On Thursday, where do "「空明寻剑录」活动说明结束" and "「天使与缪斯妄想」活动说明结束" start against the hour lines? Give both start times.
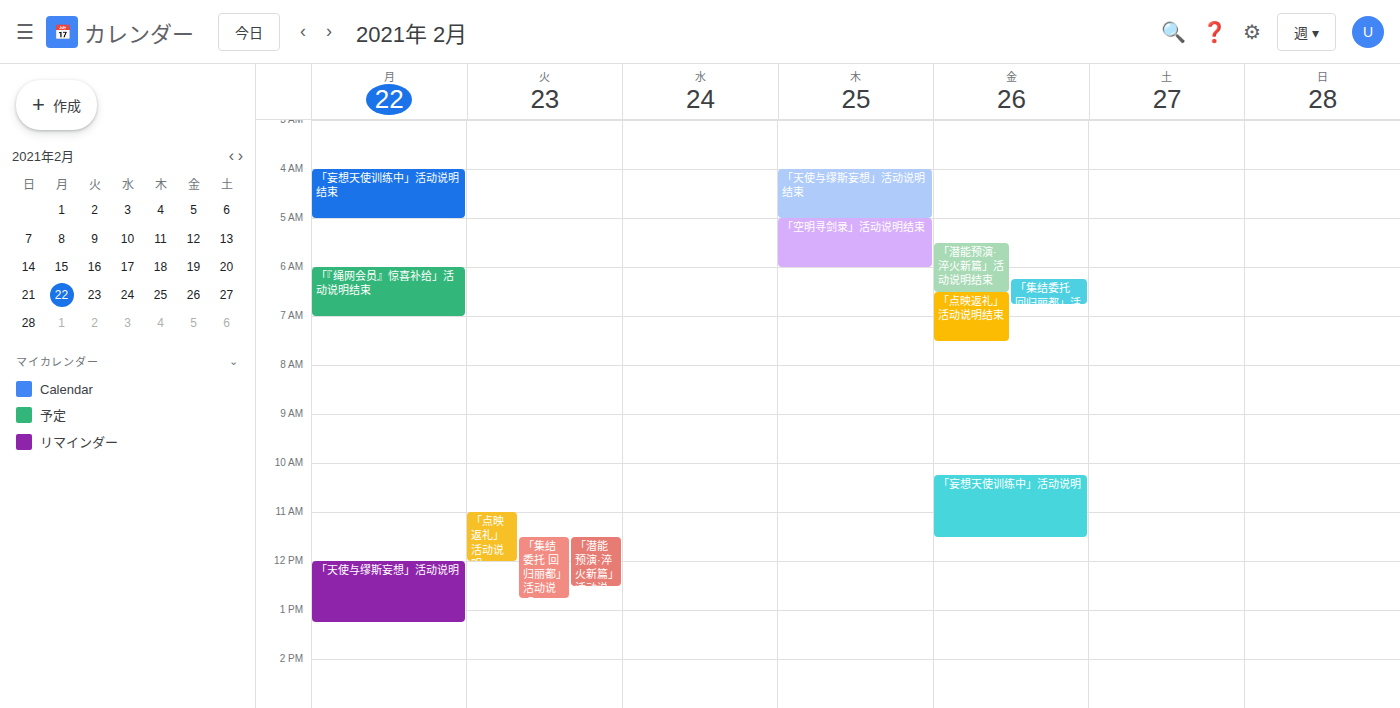
"「空明寻剑录」活动说明结束": 5:00 AM, exactly on the 5 AM line. "「天使与缪斯妄想」活动说明结束": 4:00 AM, exactly on the 4 AM line.